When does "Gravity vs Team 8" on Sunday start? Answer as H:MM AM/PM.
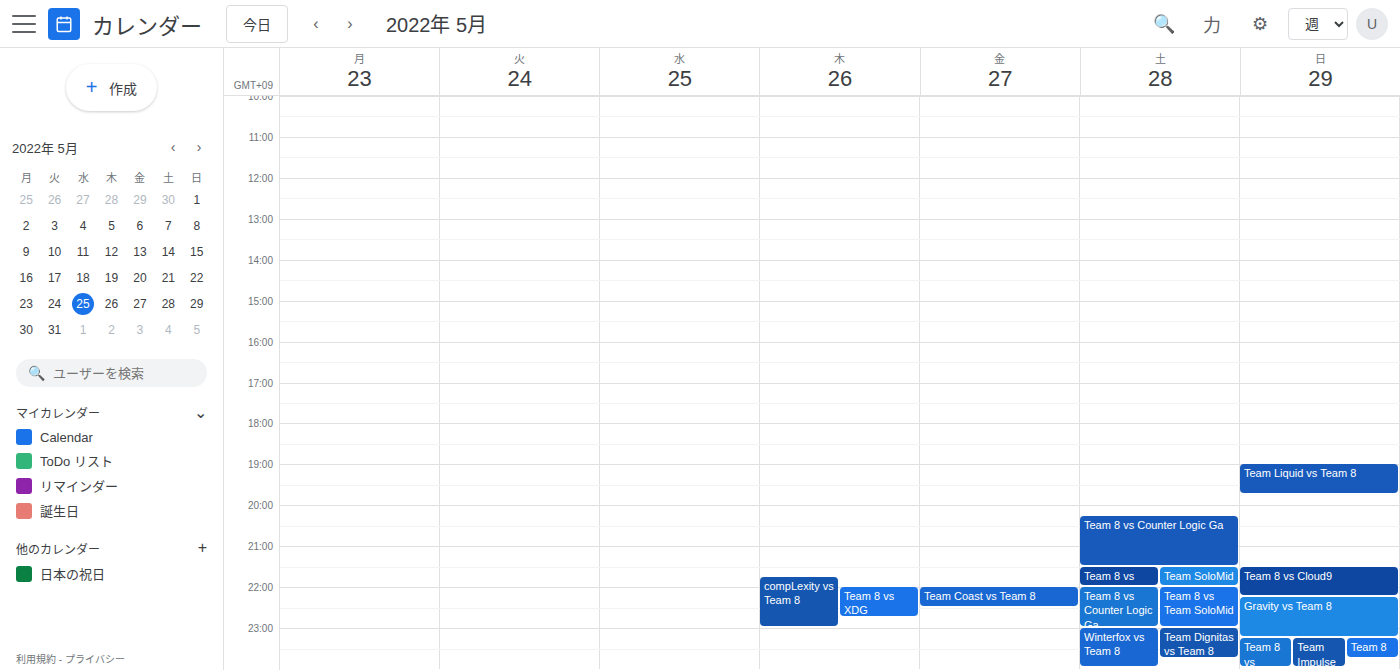
10:15 PM